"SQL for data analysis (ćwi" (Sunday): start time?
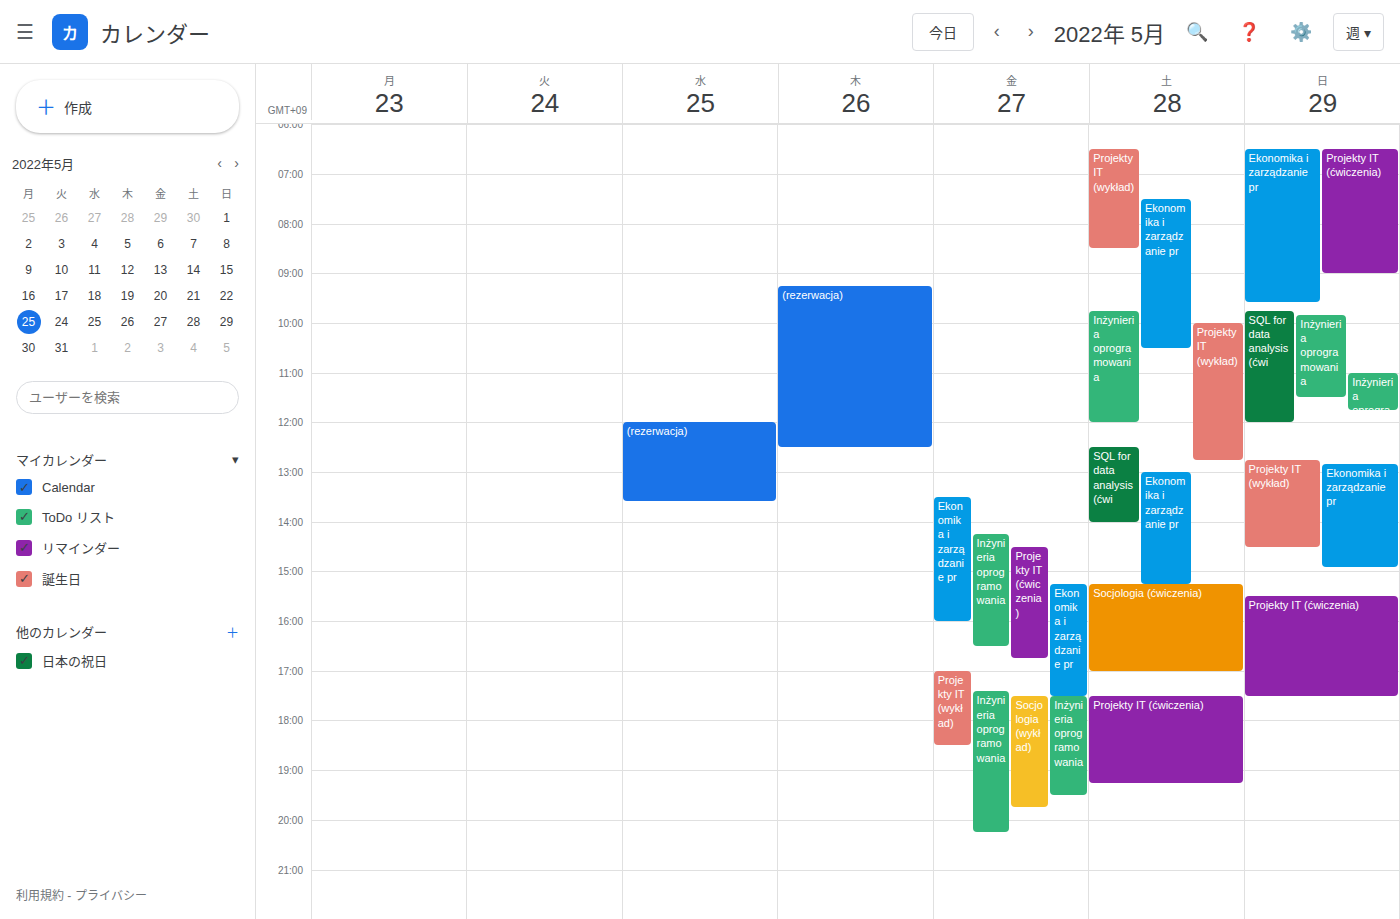
9:45 AM